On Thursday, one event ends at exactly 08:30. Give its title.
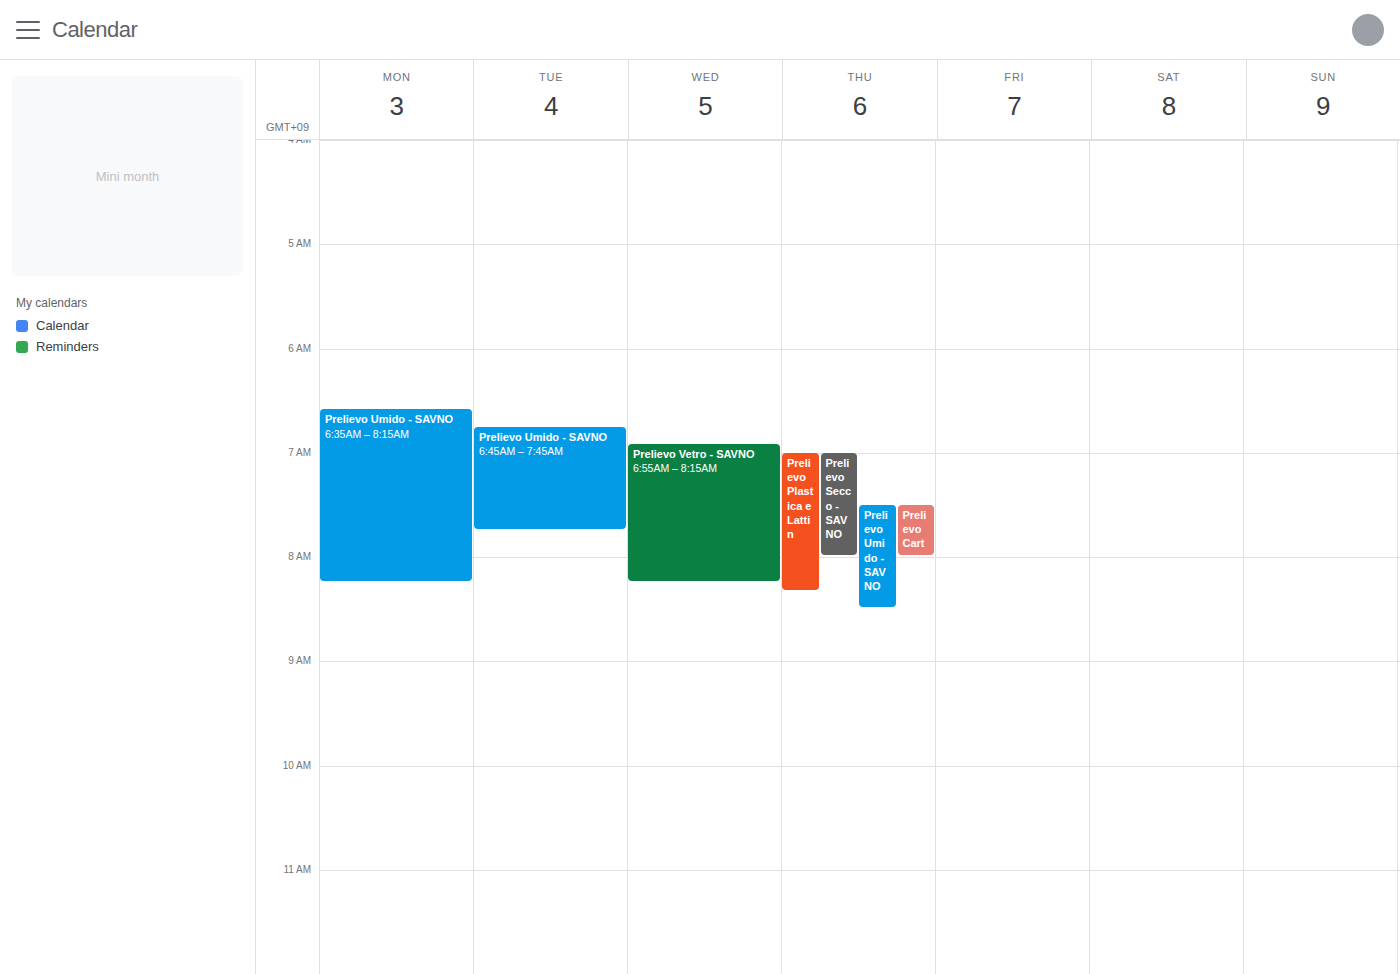
"Prelievo Umido - SAVNO"